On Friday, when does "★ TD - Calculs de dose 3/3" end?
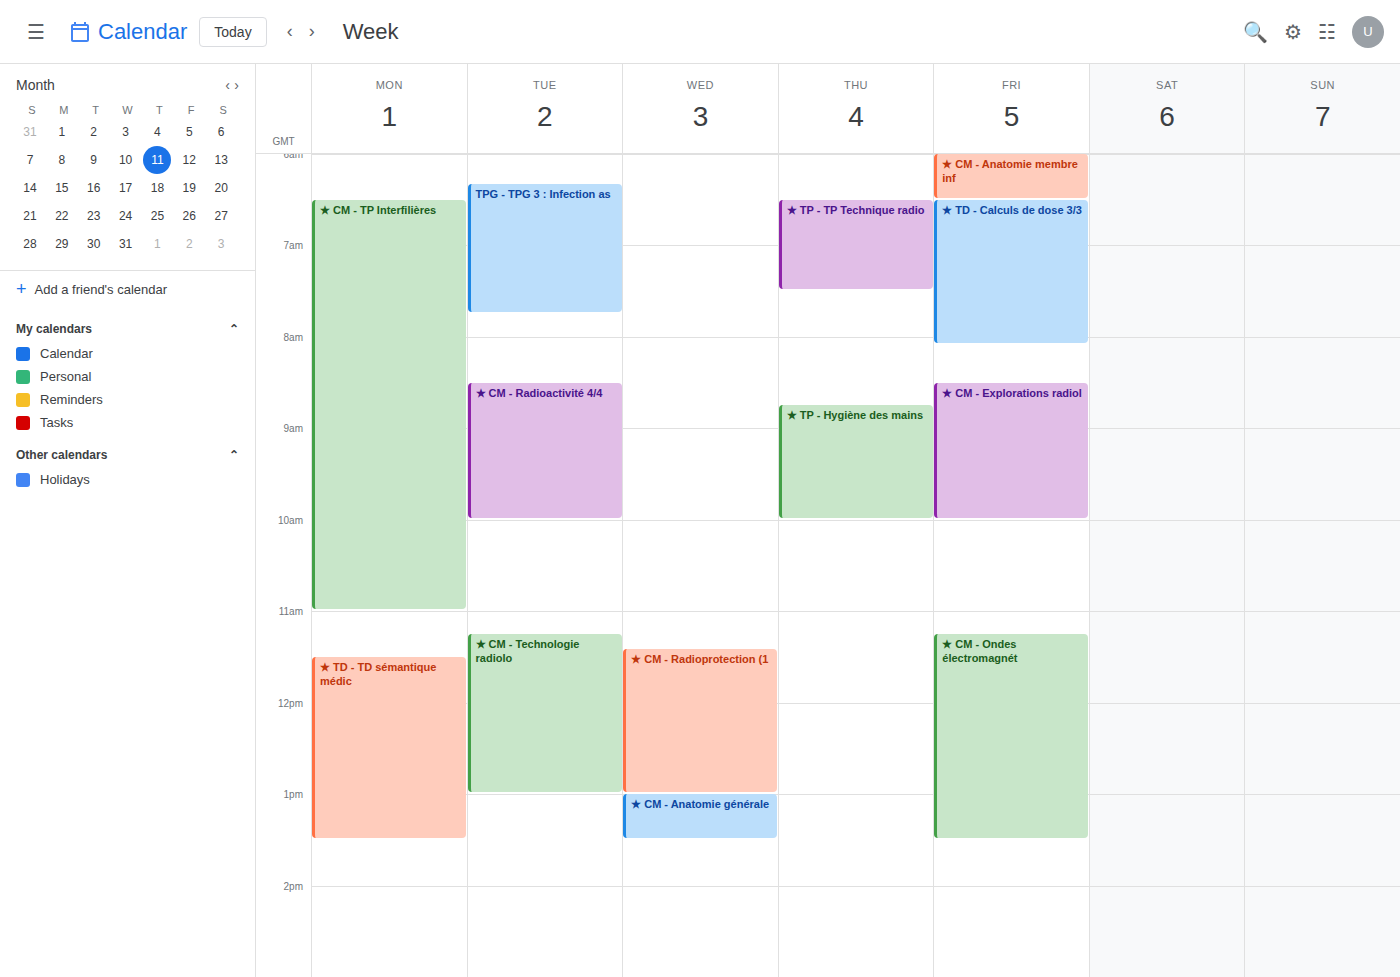
8:05 AM